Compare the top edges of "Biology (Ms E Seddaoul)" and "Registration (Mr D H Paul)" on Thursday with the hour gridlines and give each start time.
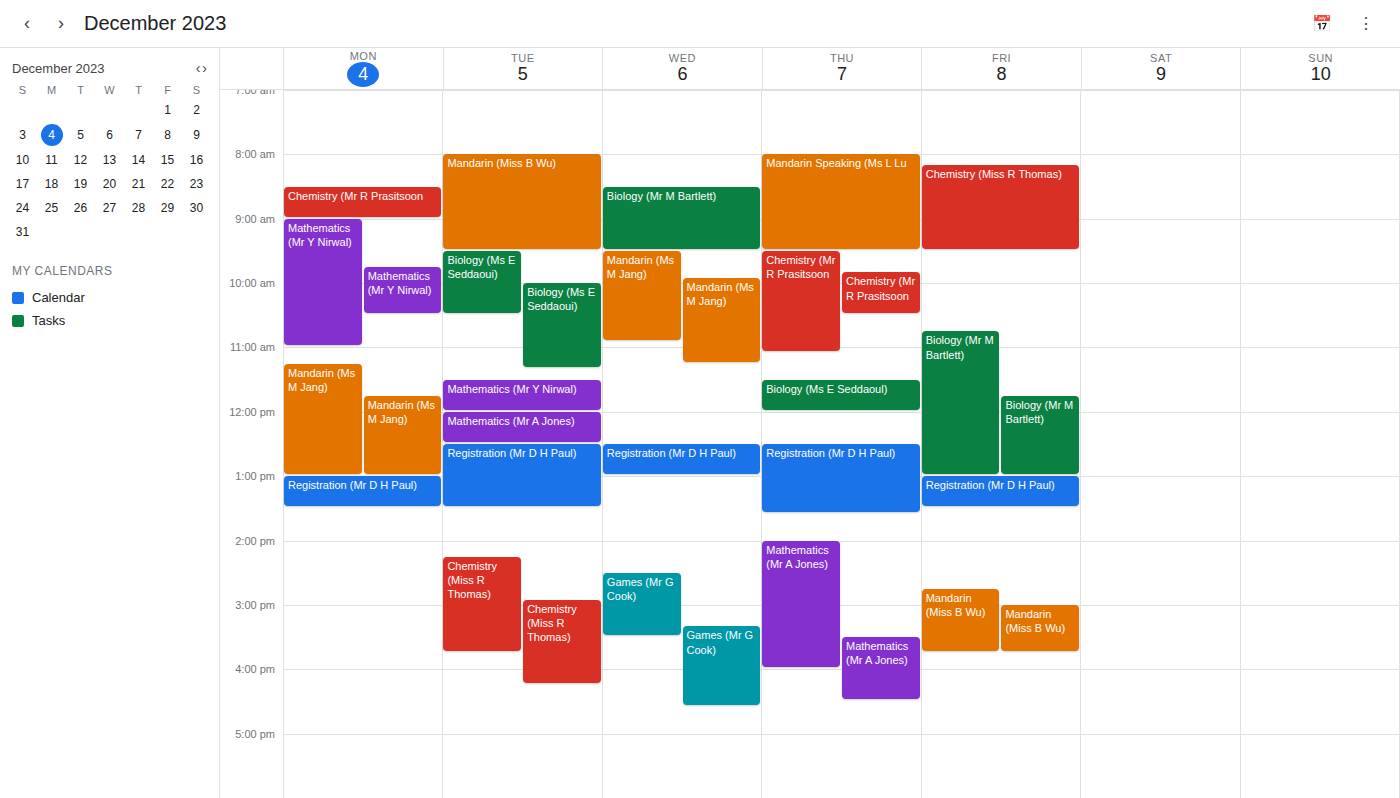
"Biology (Ms E Seddaoul)": 11:30 AM, halfway between the 11 AM and 12 PM lines. "Registration (Mr D H Paul)": 12:30 PM, halfway between the 12 PM and 1 PM lines.